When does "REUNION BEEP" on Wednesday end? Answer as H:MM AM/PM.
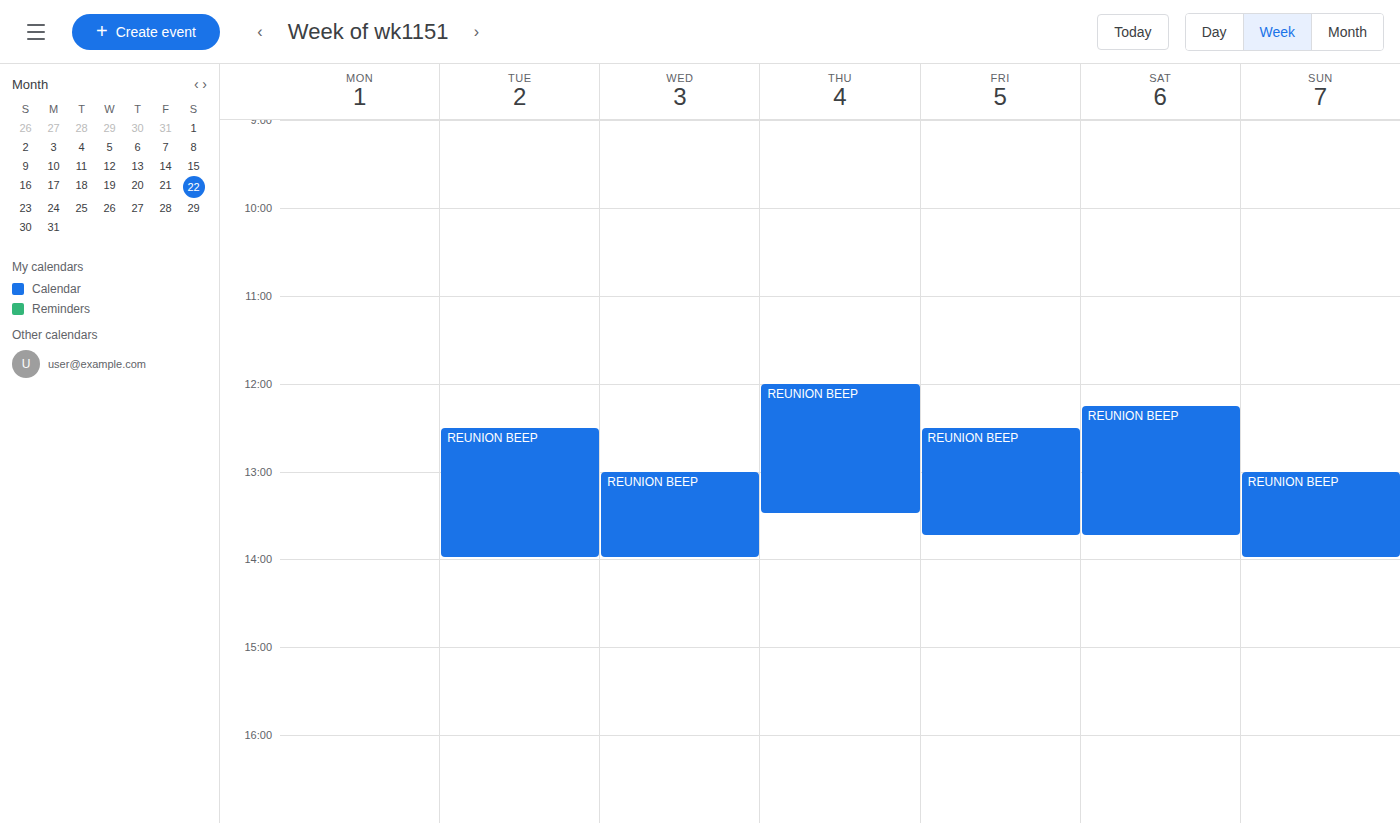
2:00 PM